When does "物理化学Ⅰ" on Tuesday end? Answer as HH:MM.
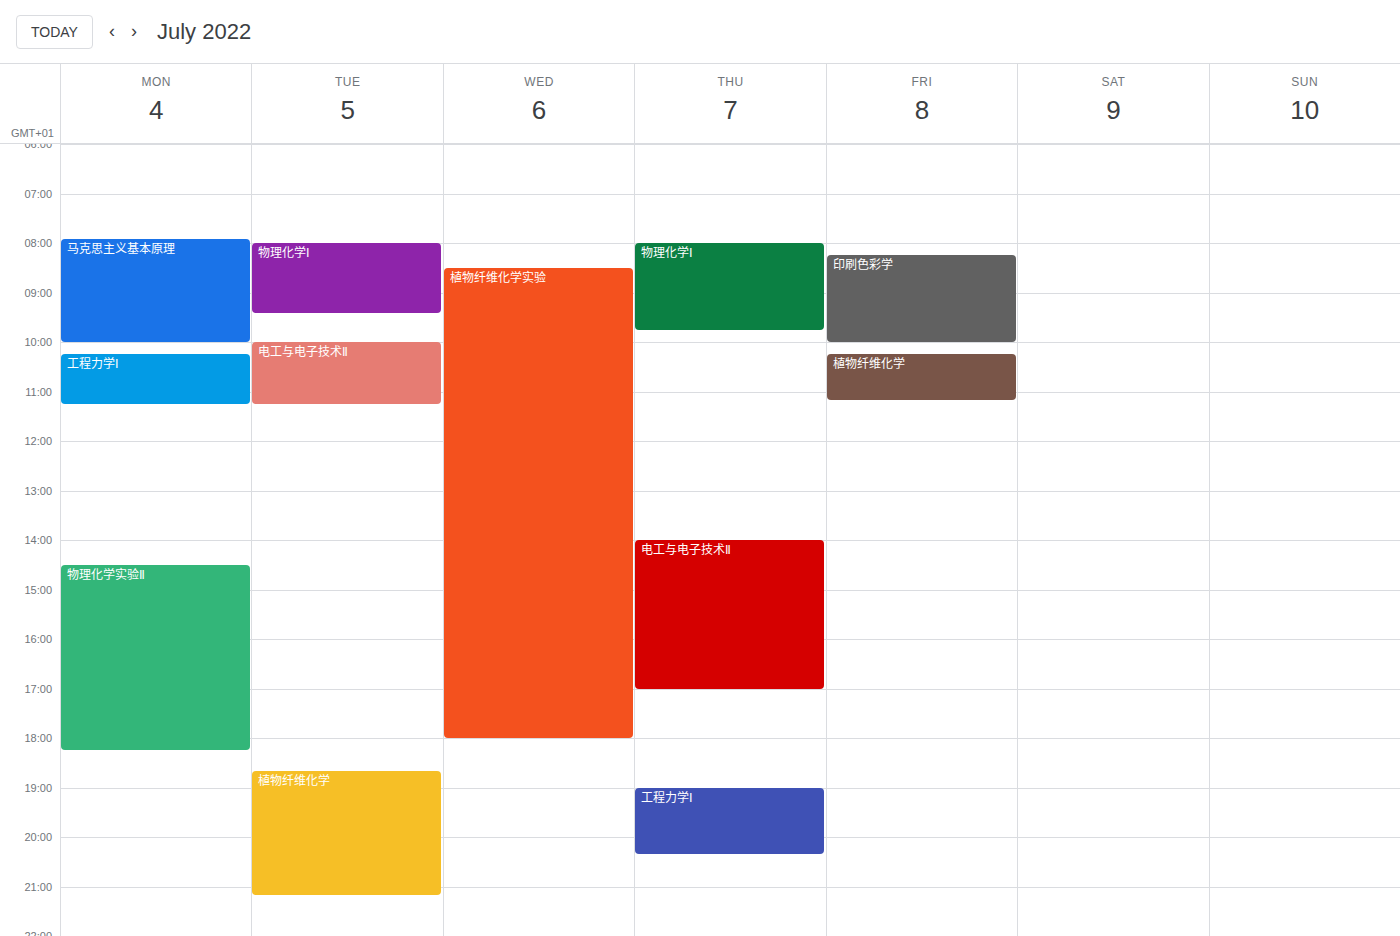
09:25